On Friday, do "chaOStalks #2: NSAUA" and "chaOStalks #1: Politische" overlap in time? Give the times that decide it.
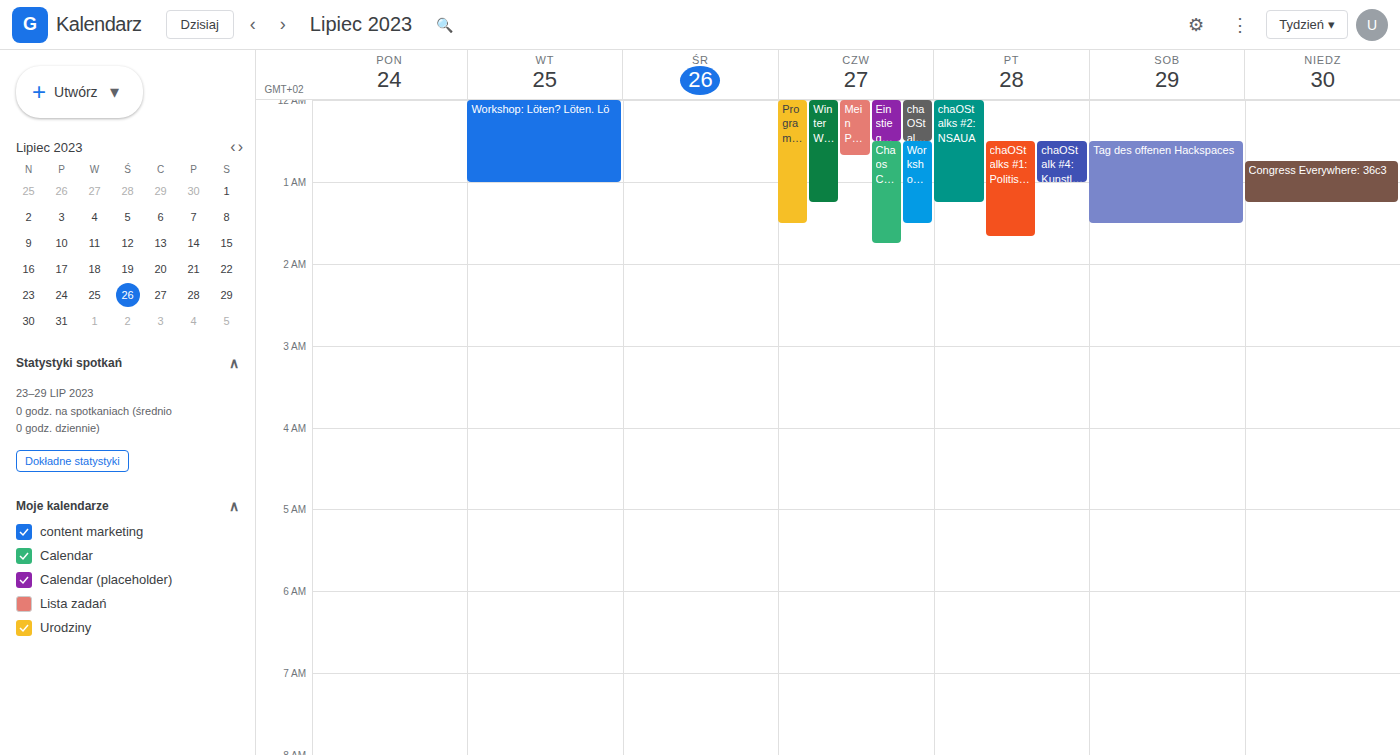
"chaOStalks #1: Politische" starts at 12:30 AM, before "chaOStalks #2: NSAUA" ends at 1:15 AM -- they overlap.